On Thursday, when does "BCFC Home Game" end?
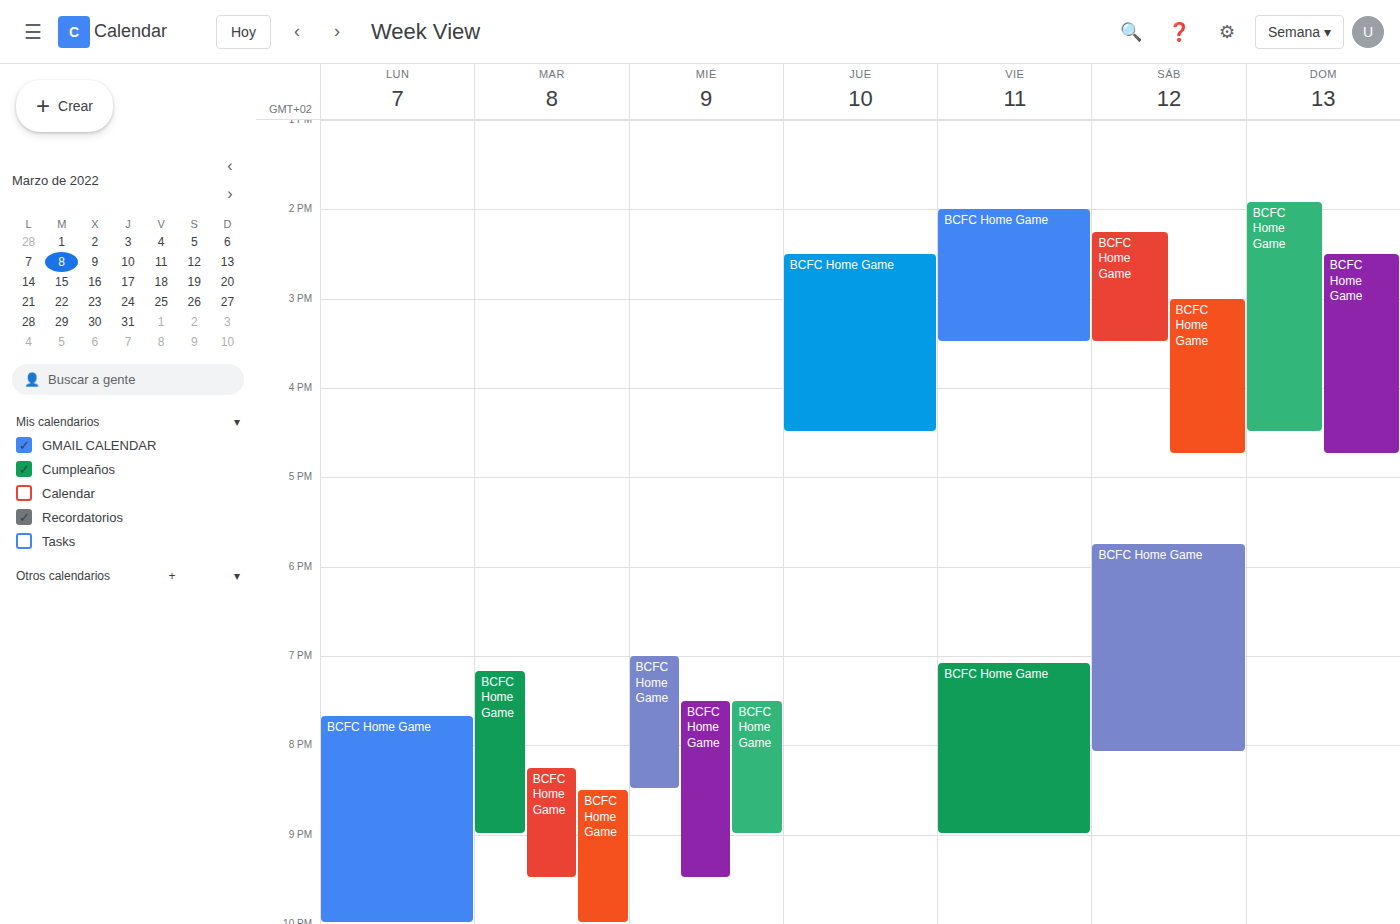
16:30